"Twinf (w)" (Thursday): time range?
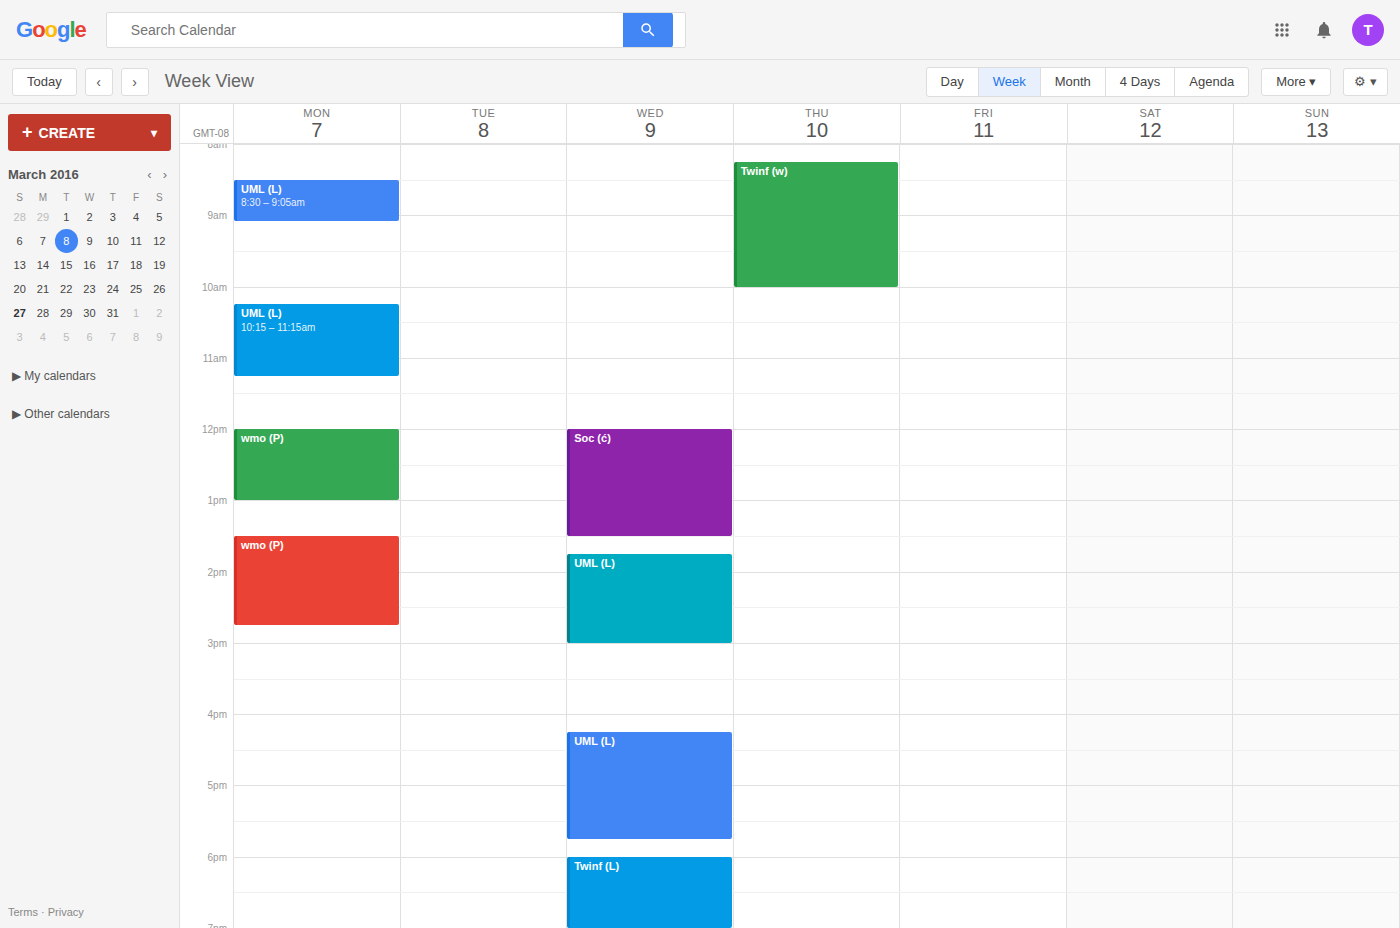
8:15 AM to 10:00 AM